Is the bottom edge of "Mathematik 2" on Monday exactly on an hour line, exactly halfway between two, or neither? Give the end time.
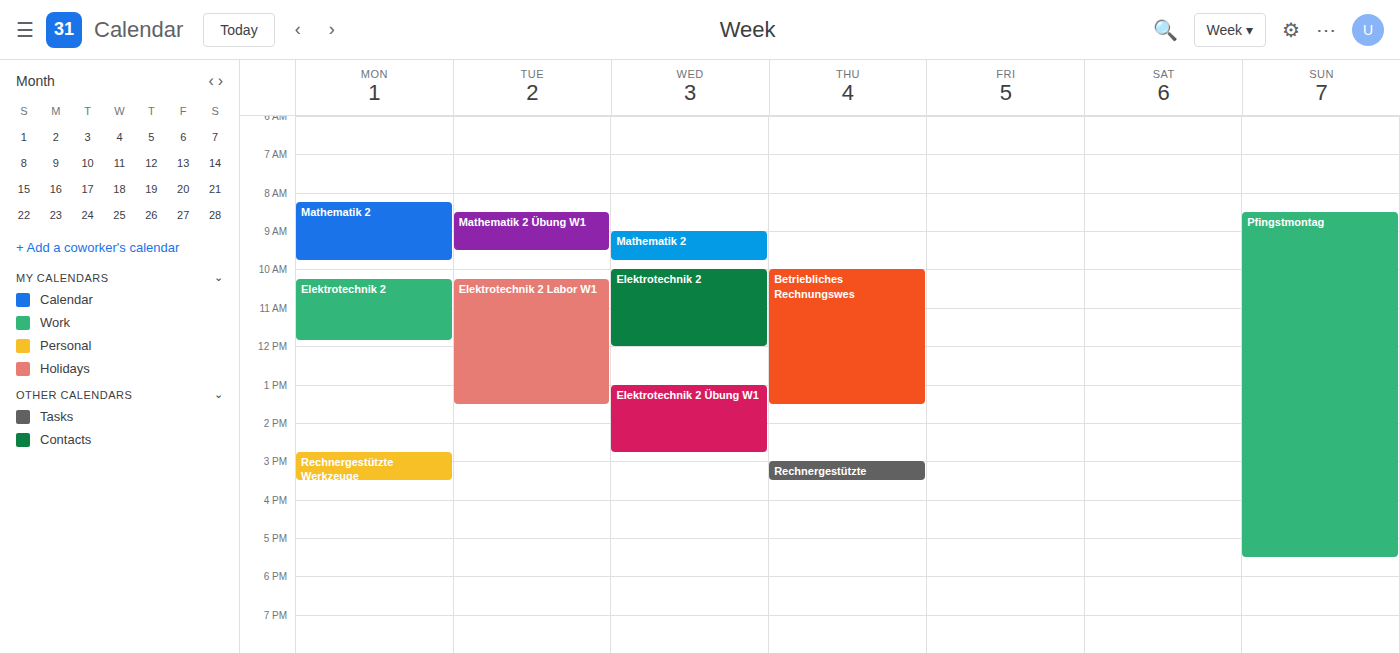
9:45 AM -- neither: three quarters of the way from the 9 AM line to the 10 AM line.